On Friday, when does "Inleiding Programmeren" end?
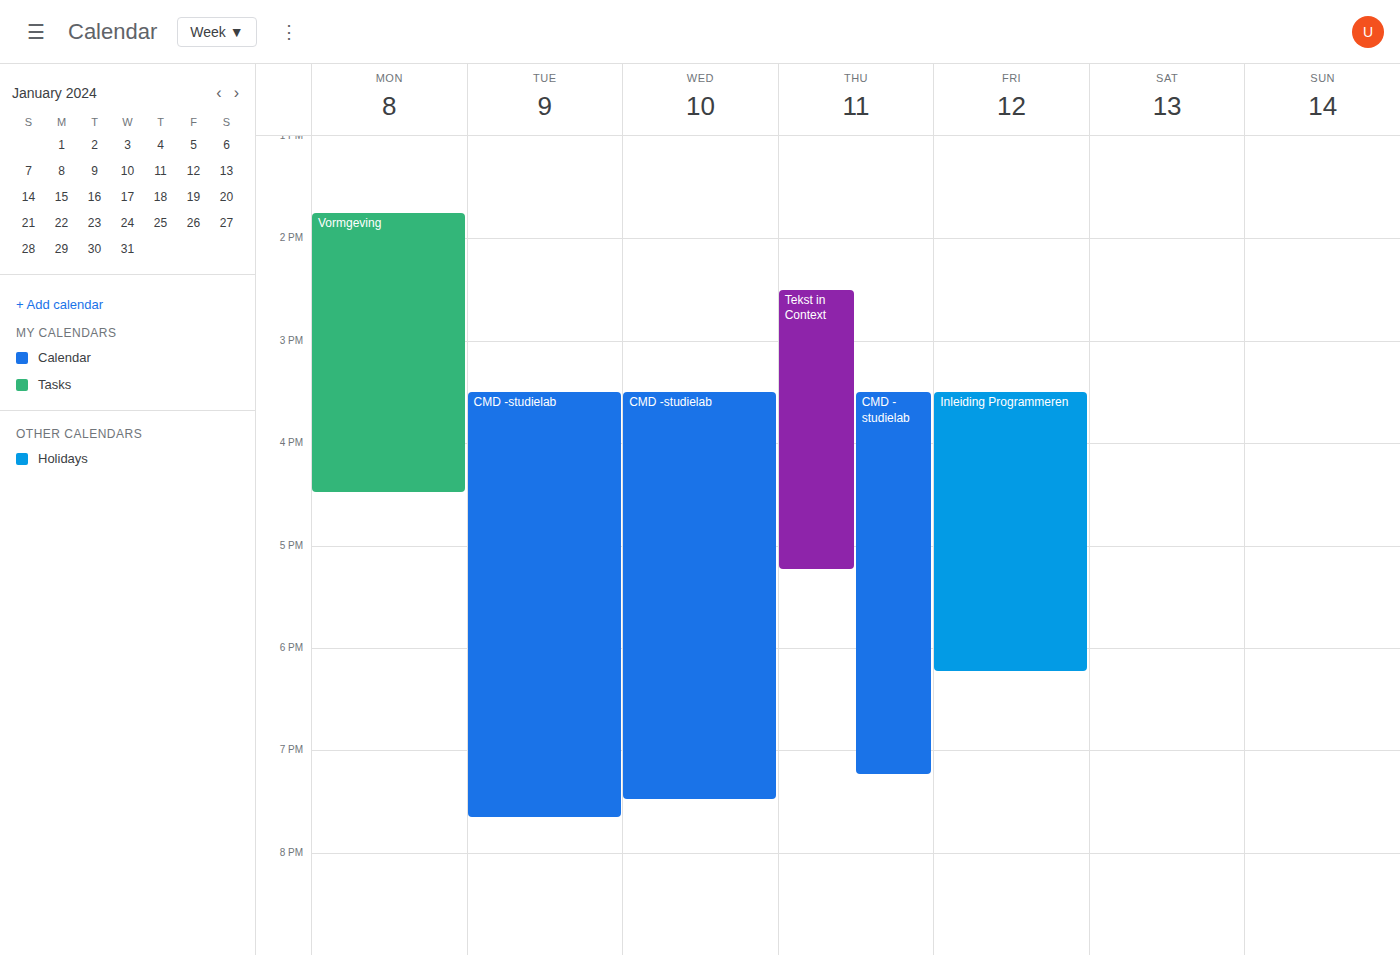
6:15 PM